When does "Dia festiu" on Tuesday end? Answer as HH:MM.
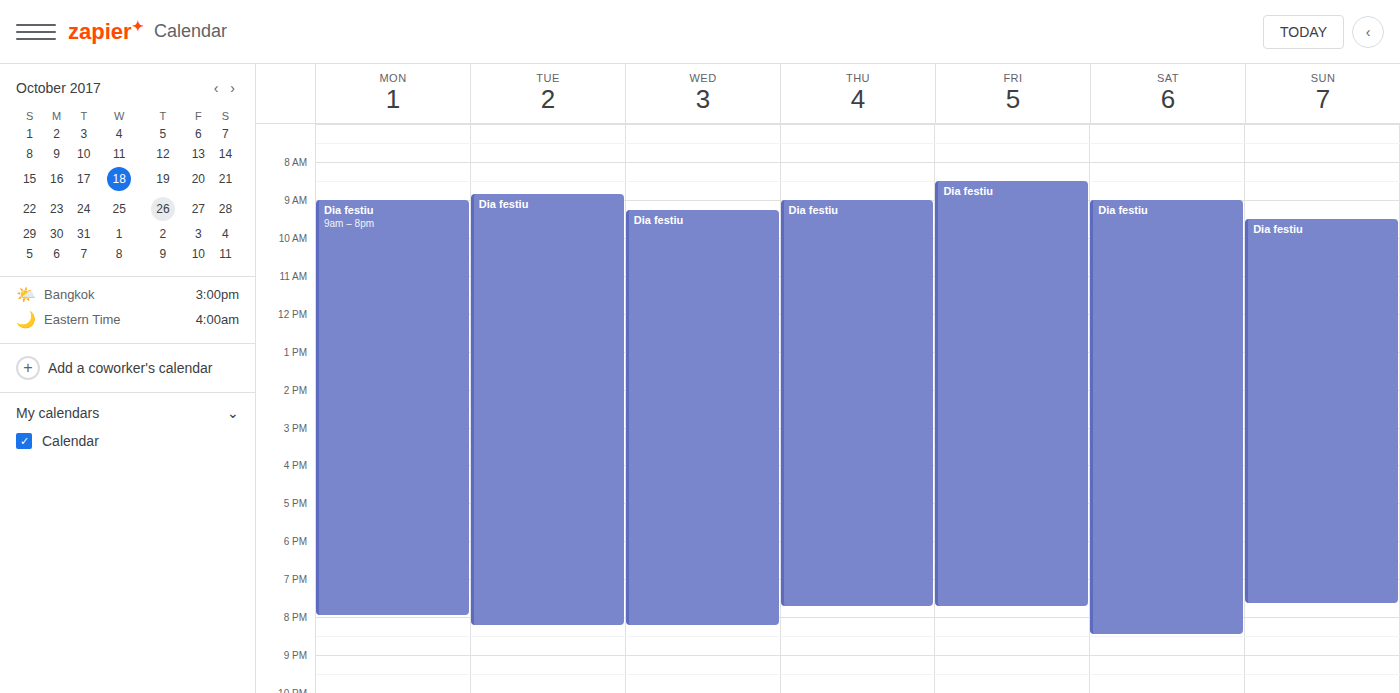
20:15